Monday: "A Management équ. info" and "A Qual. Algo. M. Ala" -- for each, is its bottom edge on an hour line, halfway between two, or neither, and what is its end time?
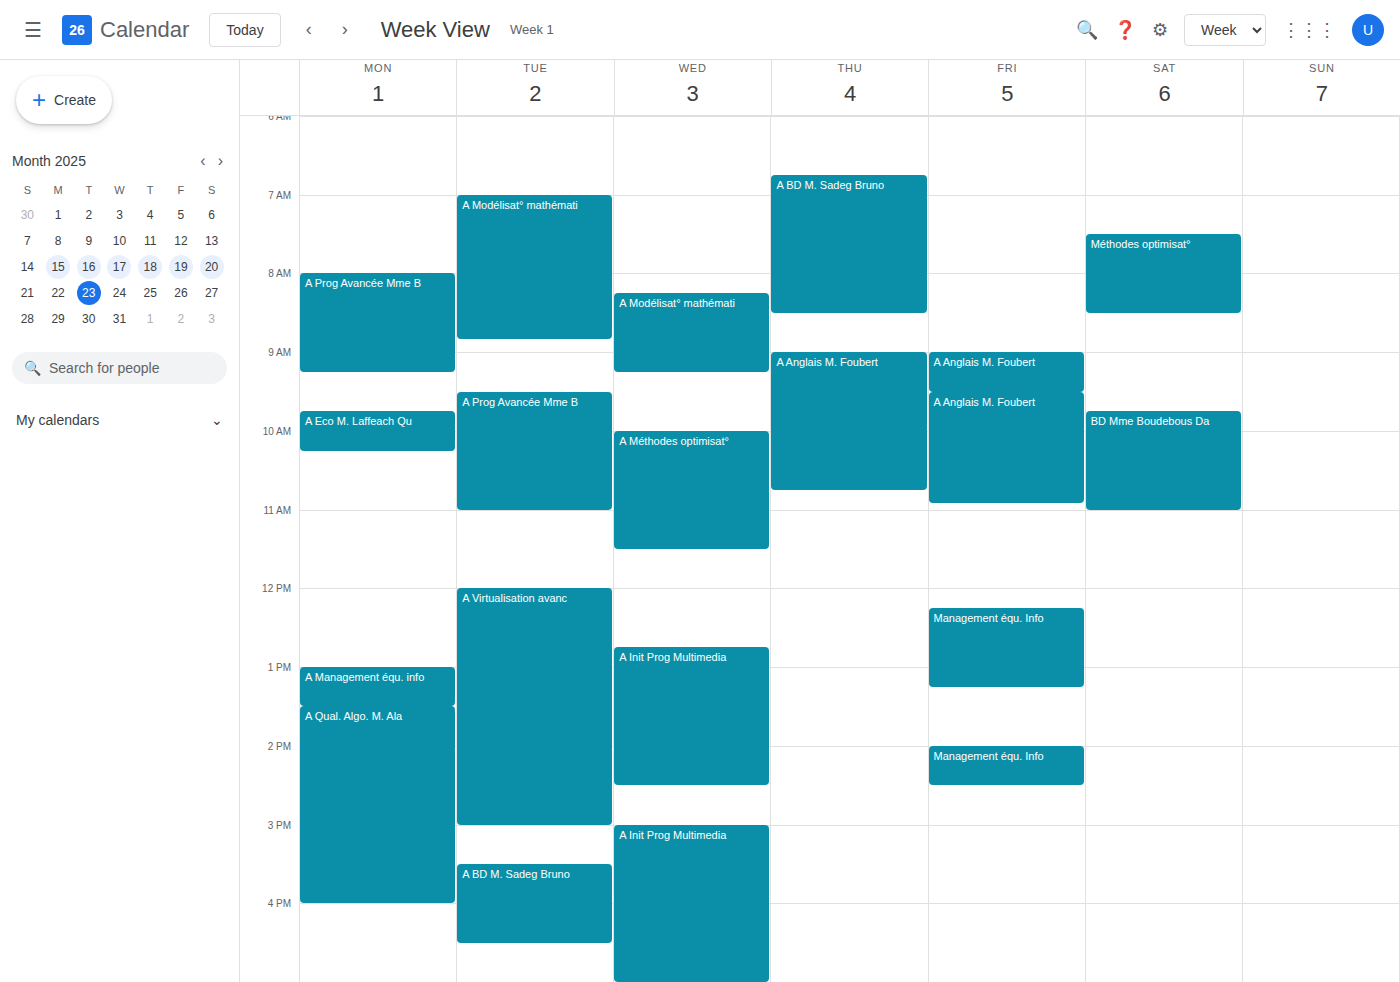
"A Management équ. info": 1:30 PM, halfway between the 1 PM and 2 PM lines. "A Qual. Algo. M. Ala": 4:00 PM, exactly on the 4 PM line.